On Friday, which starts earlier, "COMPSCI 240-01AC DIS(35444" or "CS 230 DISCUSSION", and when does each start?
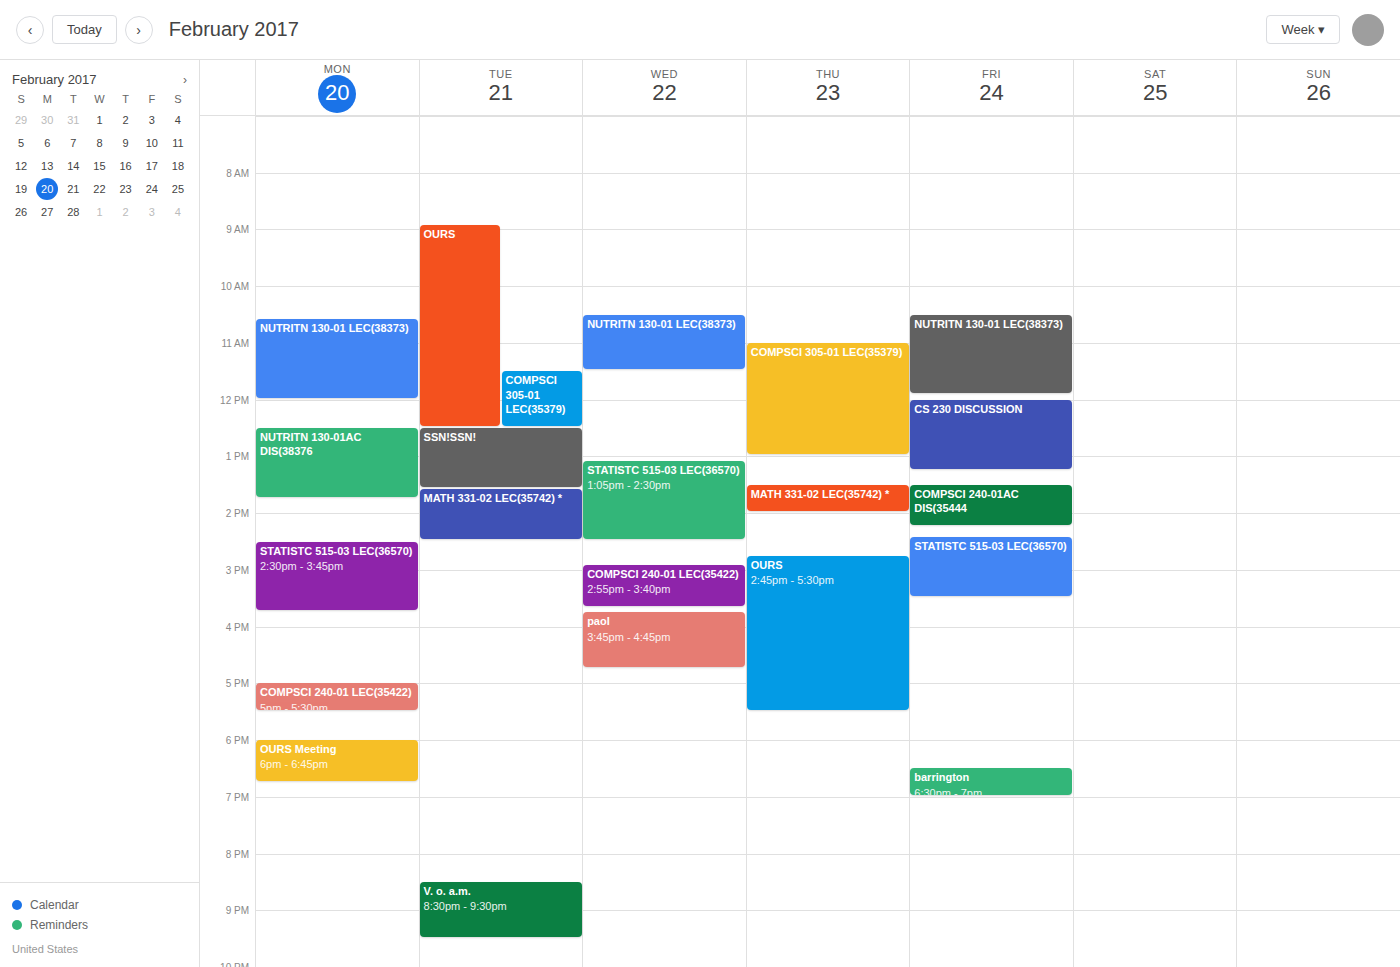
"CS 230 DISCUSSION" 12:00 PM; "COMPSCI 240-01AC DIS(35444" 1:30 PM.